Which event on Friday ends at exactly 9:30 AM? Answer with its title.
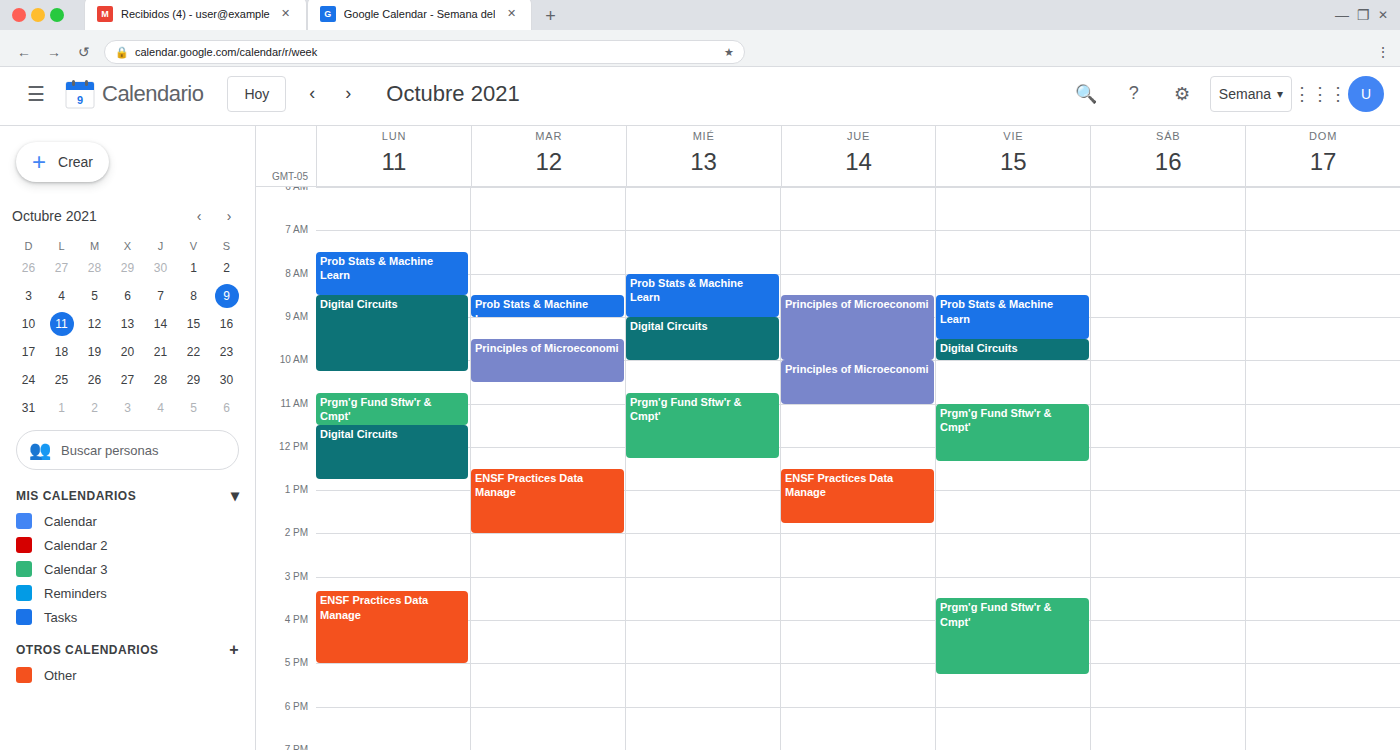
"Prob Stats & Machine Learn"